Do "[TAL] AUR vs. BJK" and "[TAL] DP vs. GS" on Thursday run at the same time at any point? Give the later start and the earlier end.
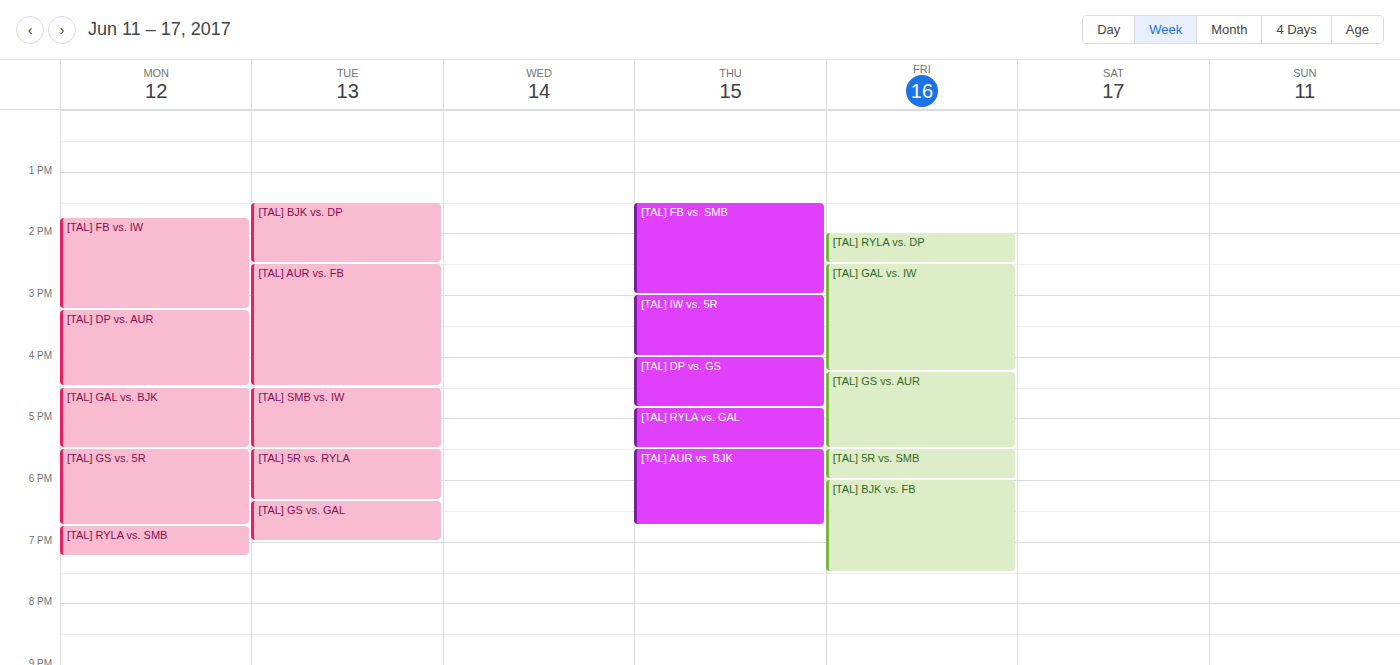
"[TAL] DP vs. GS" ends at 4:50 PM and "[TAL] AUR vs. BJK" starts at 5:30 PM -- no overlap.